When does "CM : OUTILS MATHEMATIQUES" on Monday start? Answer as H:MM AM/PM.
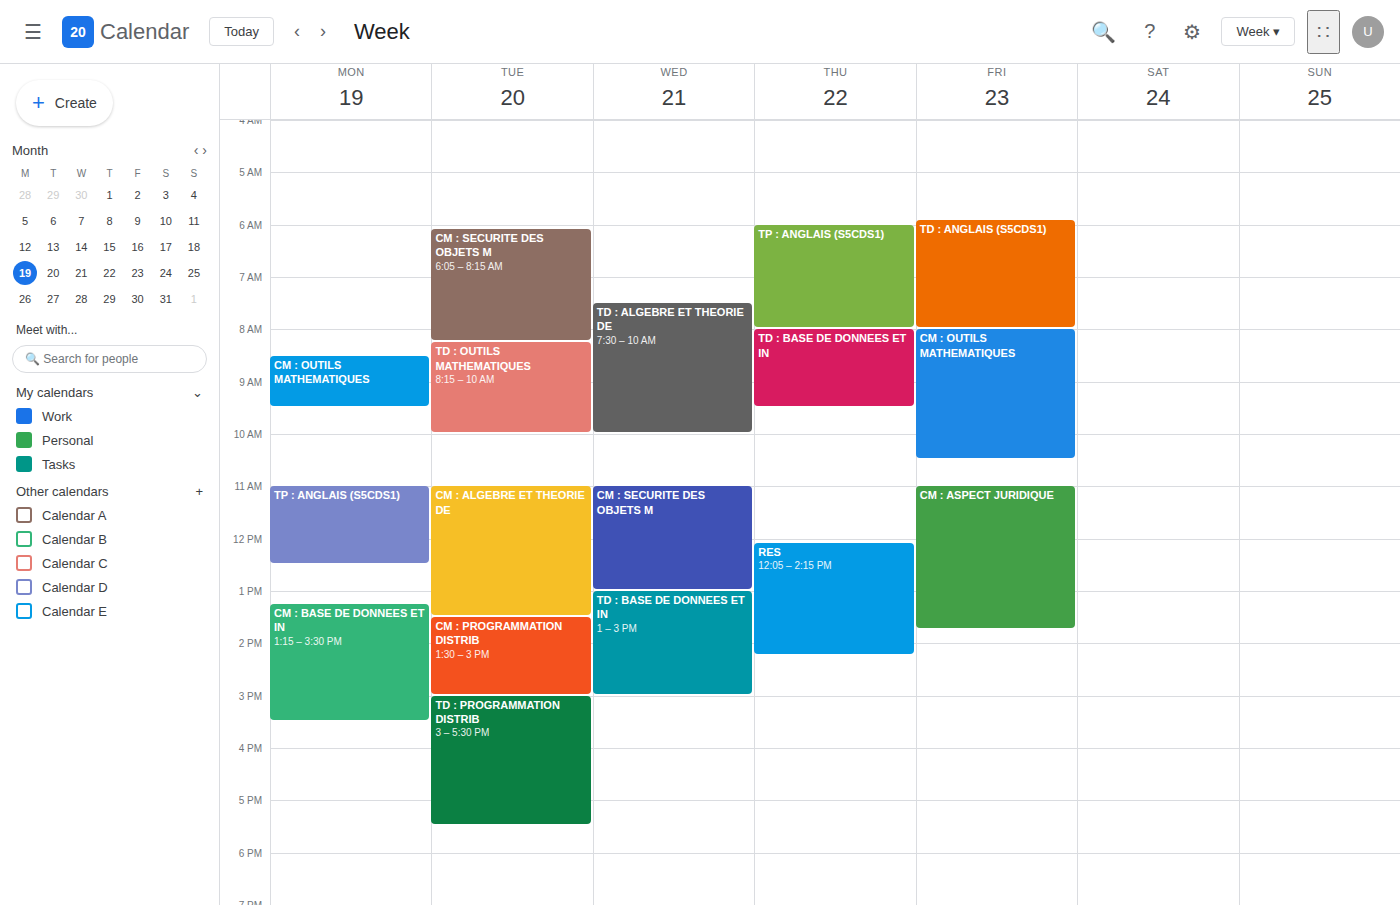
8:30 AM